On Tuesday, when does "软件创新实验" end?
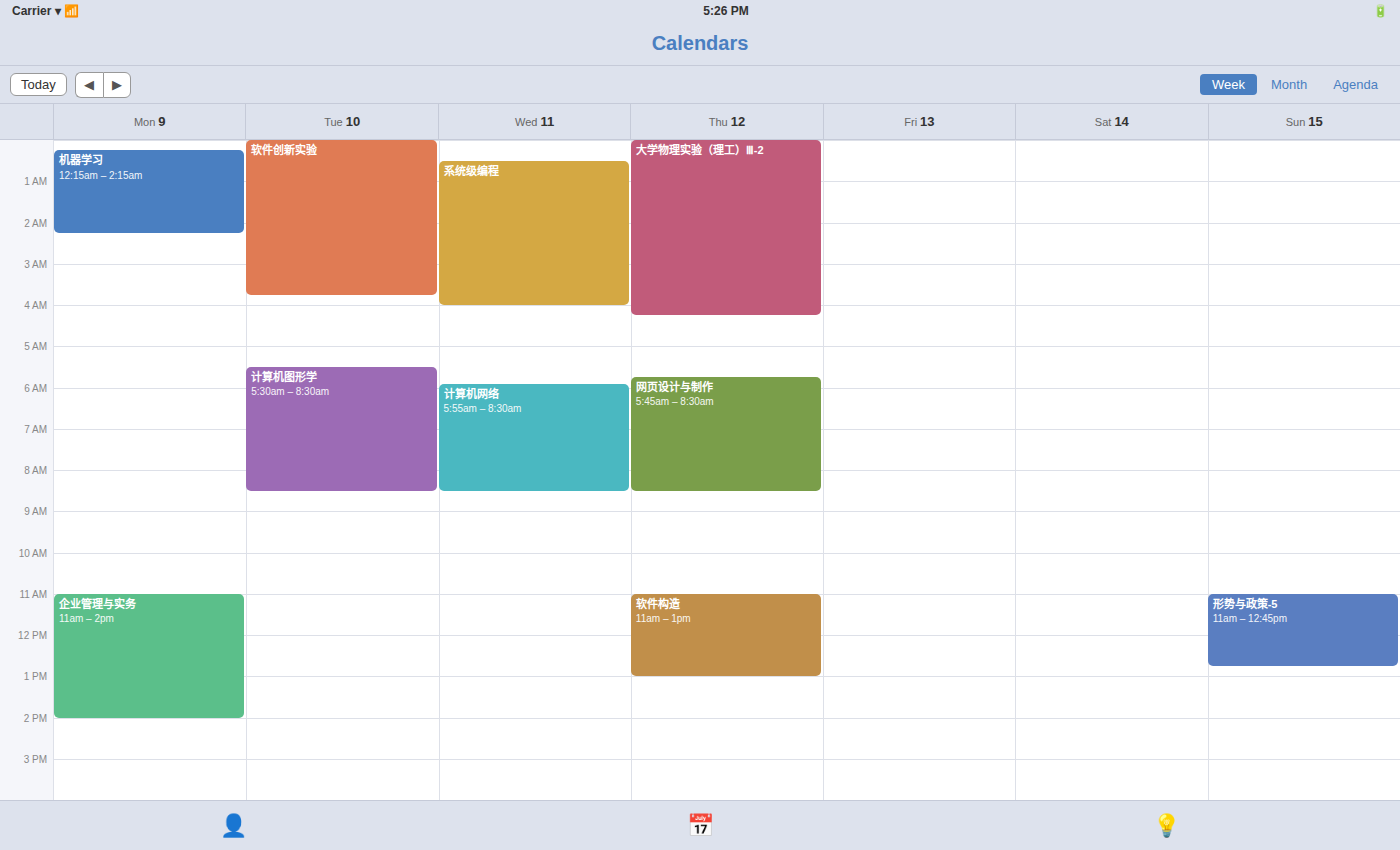
03:45